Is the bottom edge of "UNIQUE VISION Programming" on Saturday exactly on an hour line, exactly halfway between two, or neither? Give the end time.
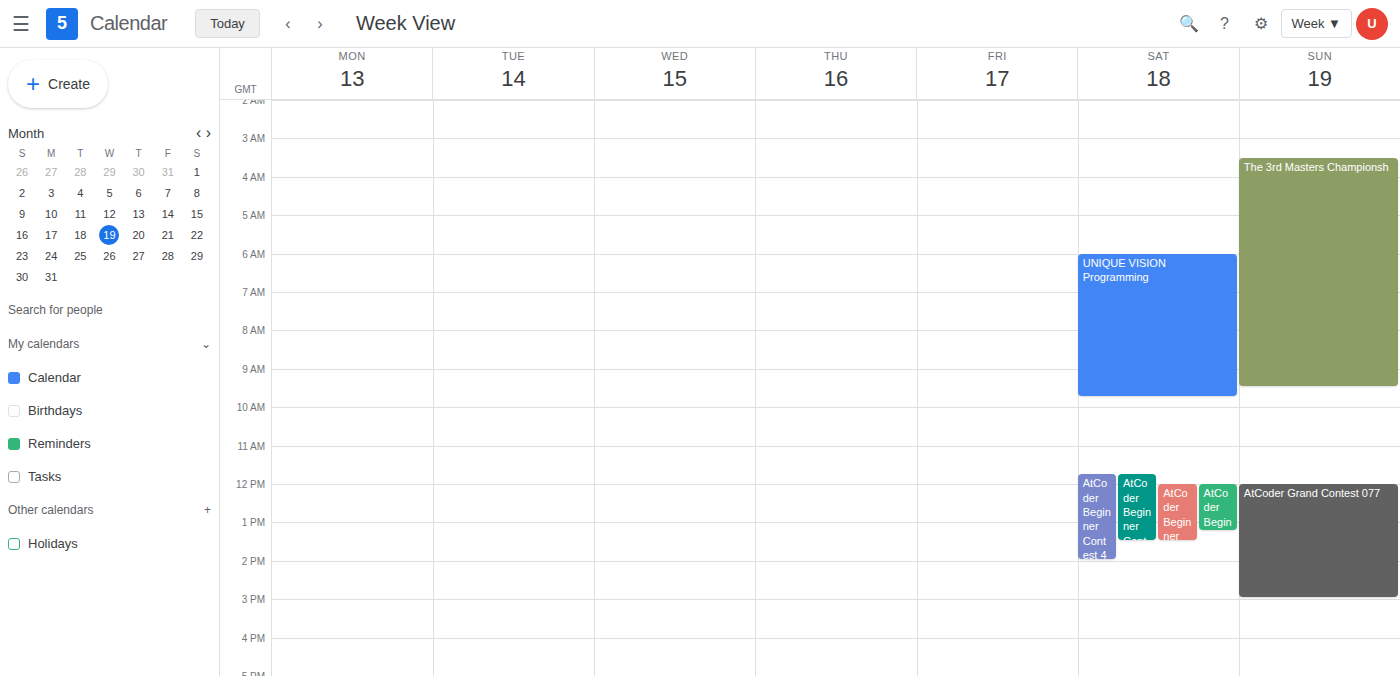
9:45 AM -- neither: three quarters of the way from the 9 AM line to the 10 AM line.